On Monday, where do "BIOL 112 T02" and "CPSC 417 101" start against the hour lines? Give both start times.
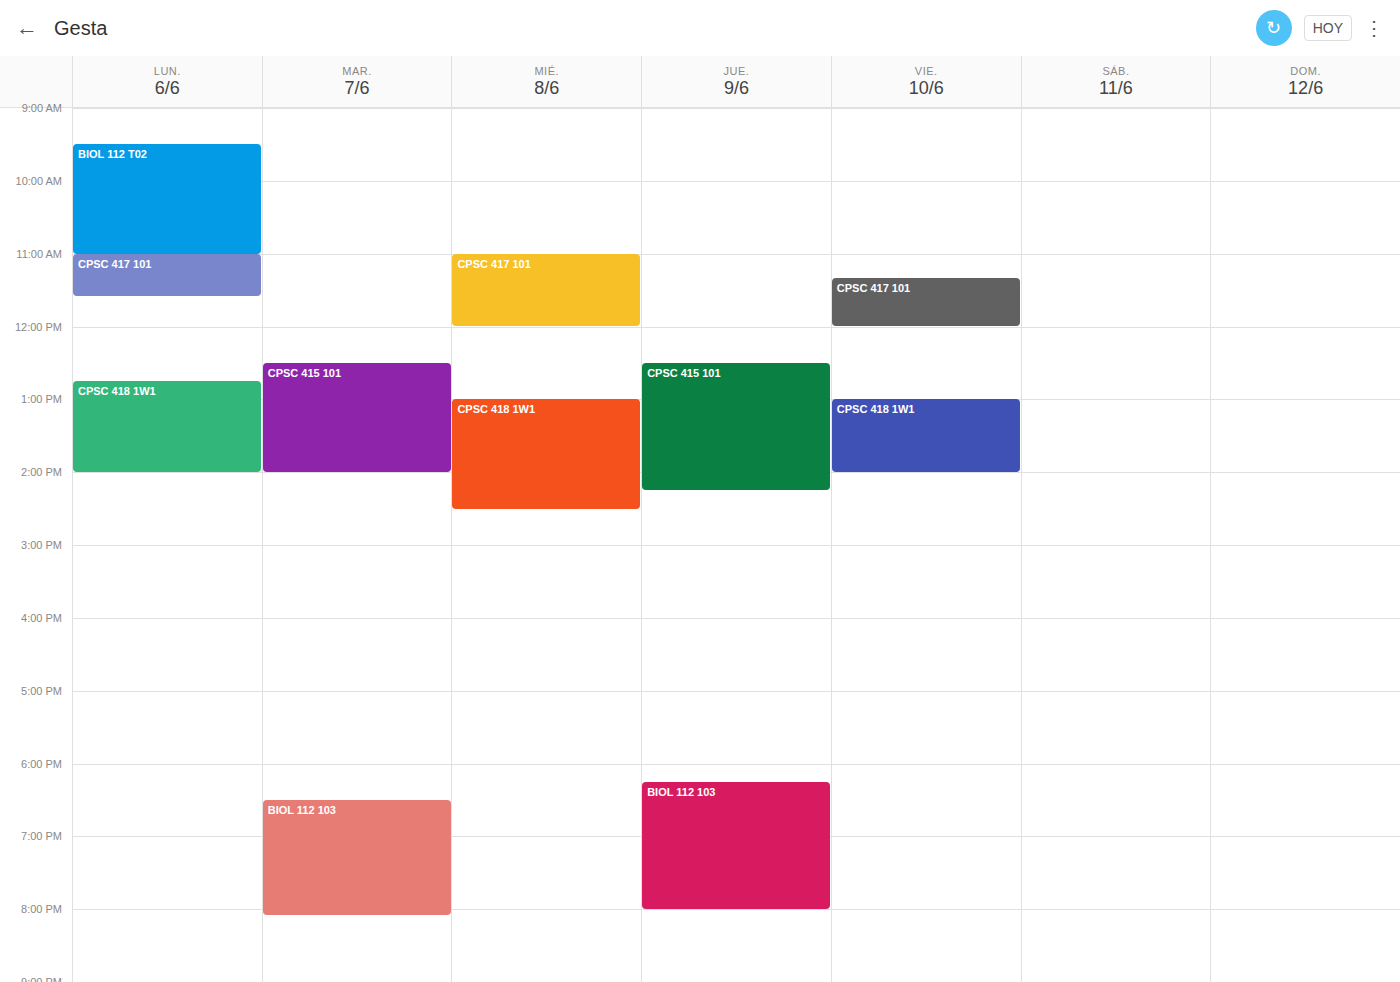
"BIOL 112 T02": 9:30 AM, halfway between the 9 AM and 10 AM lines. "CPSC 417 101": 11:00 AM, exactly on the 11 AM line.